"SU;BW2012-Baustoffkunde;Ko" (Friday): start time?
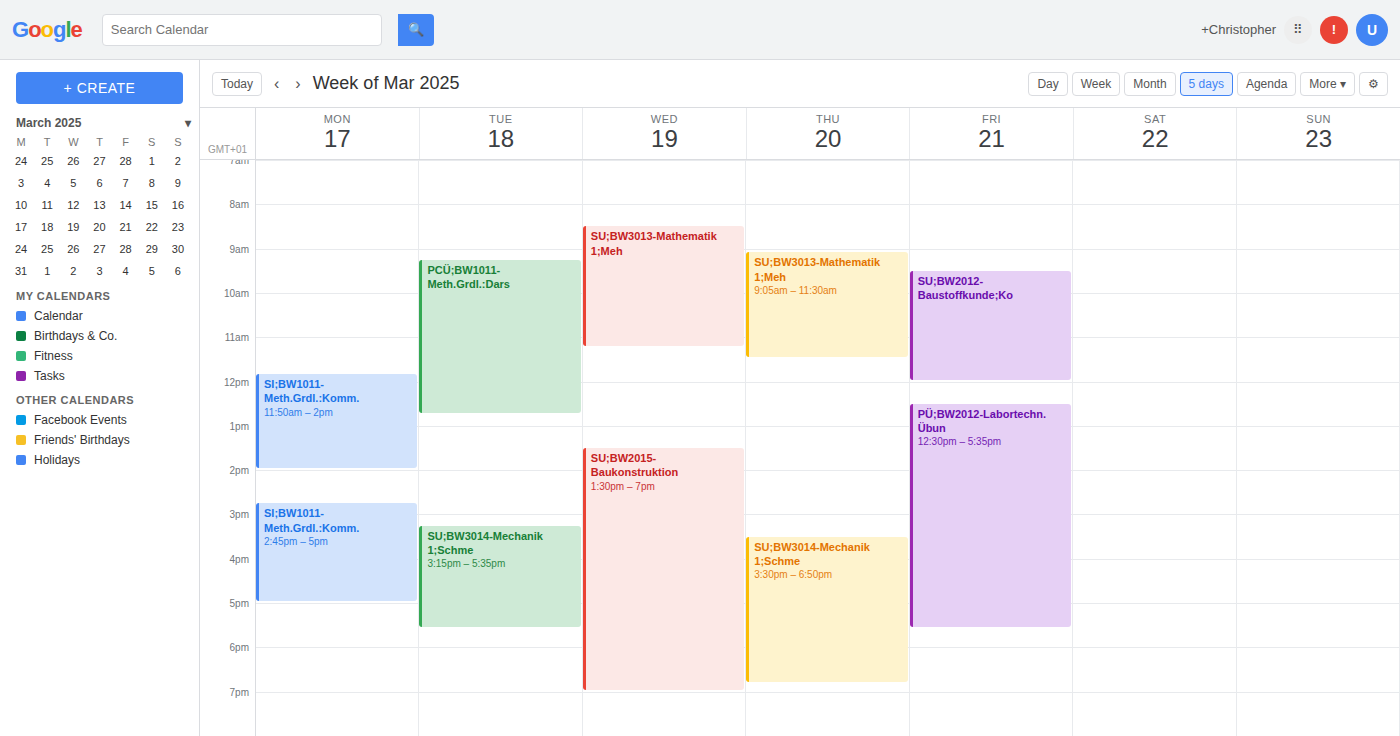
9:30 AM